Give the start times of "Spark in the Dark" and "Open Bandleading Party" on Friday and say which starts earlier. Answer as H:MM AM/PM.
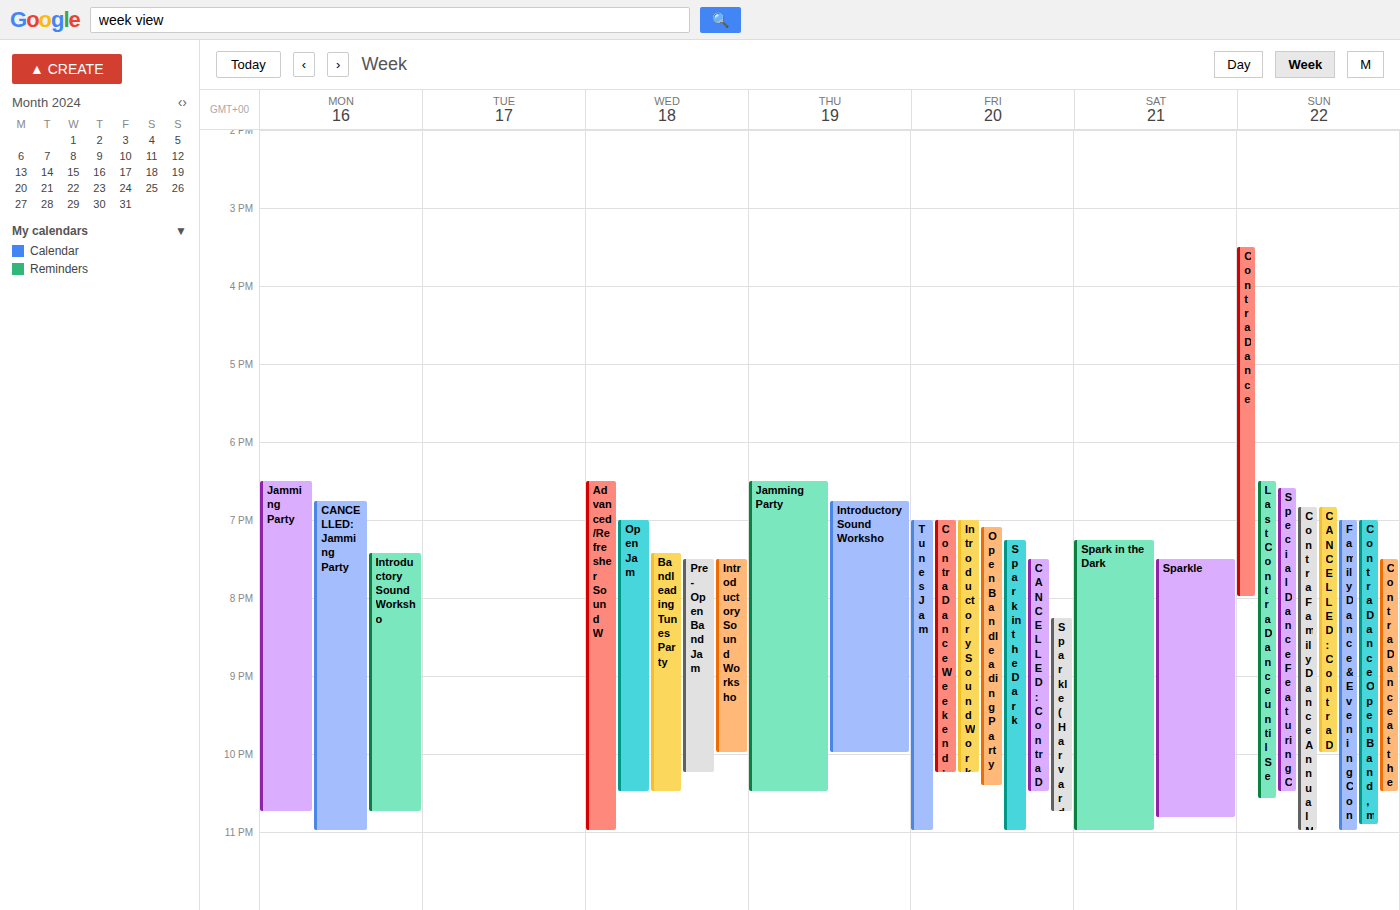
"Open Bandleading Party" 7:05 PM; "Spark in the Dark" 7:15 PM.